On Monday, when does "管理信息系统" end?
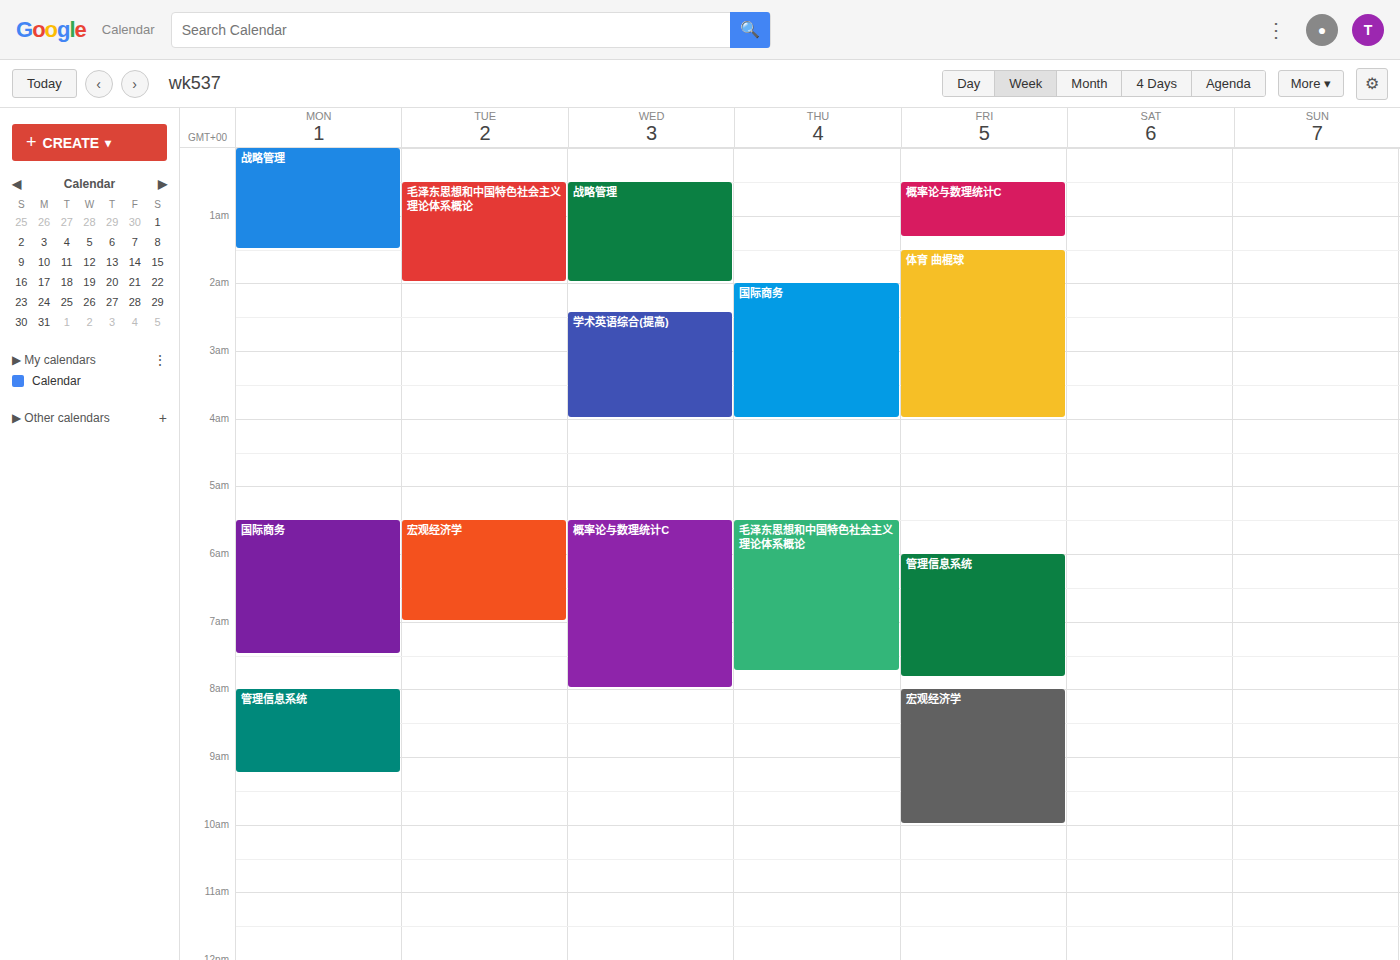
9:15 AM